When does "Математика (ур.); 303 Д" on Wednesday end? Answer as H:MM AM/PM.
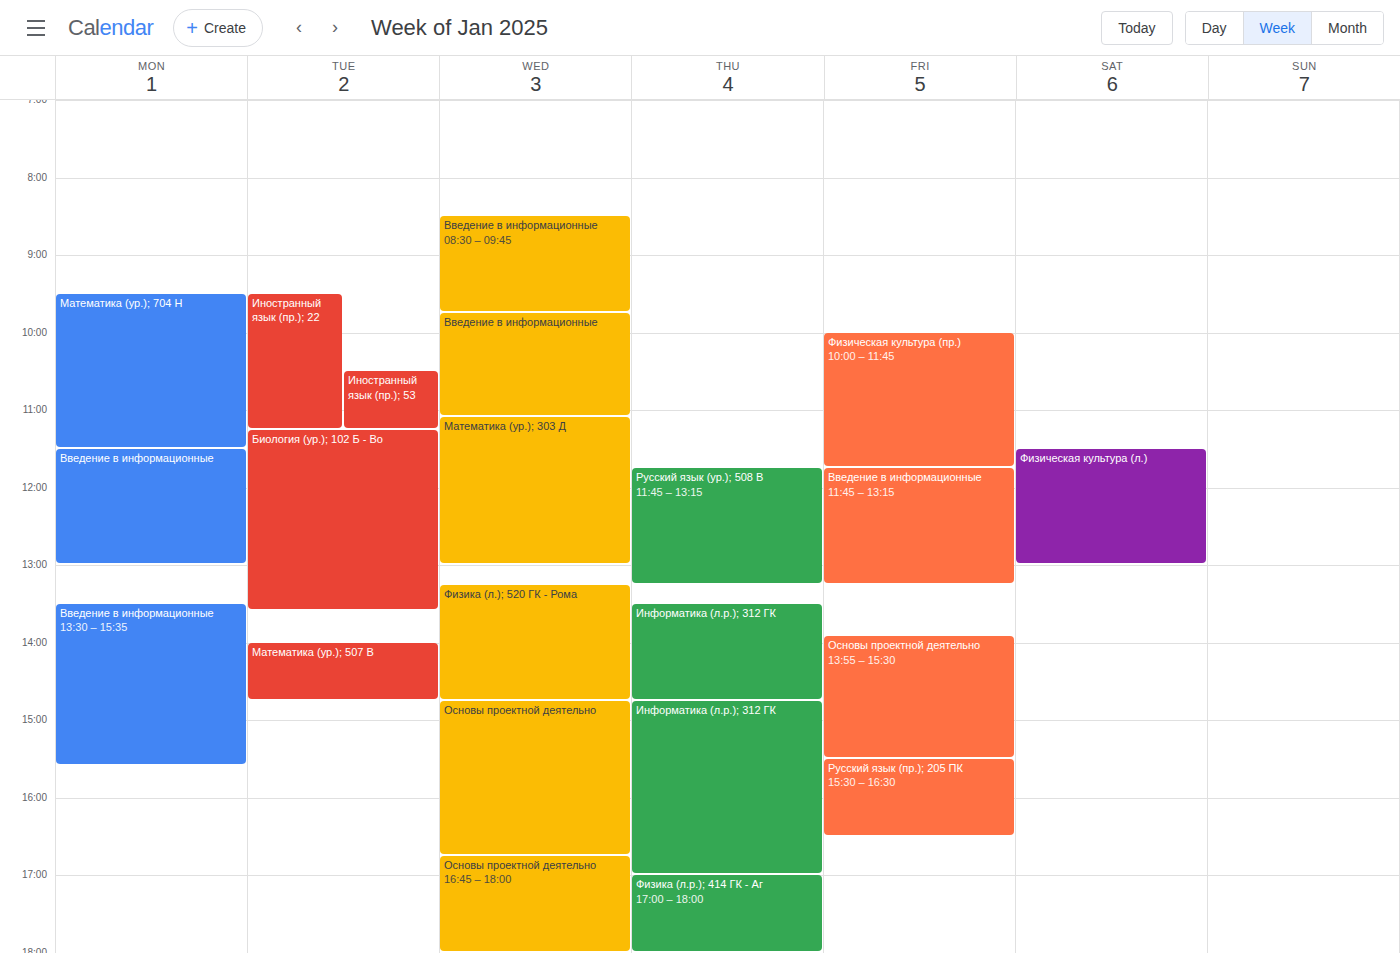
1:00 PM